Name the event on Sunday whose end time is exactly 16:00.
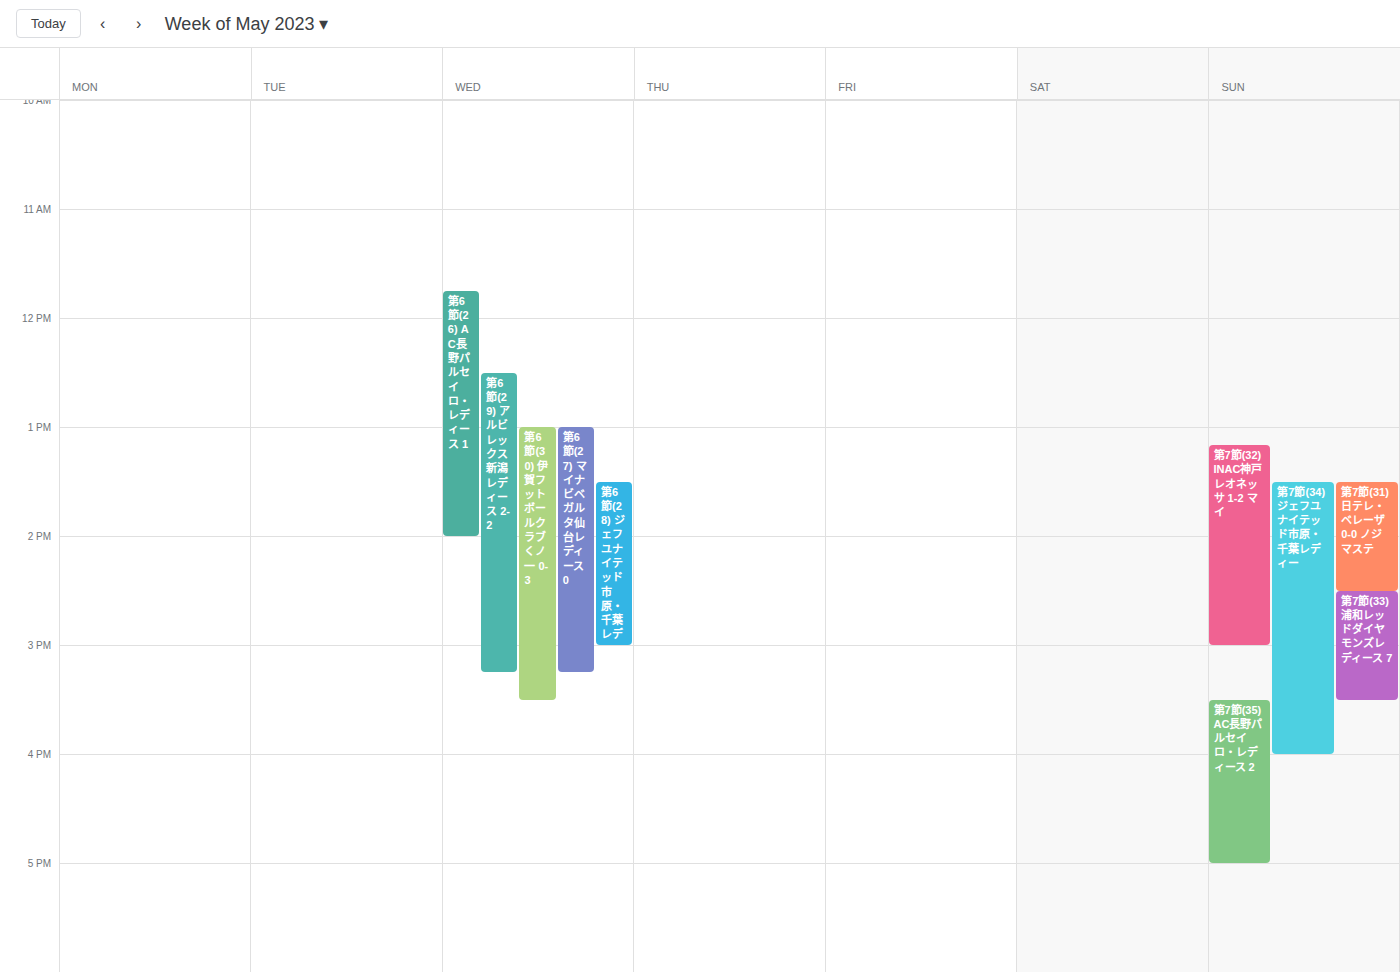
"第7節(34) ジェフユナイテッド市原・千葉レディー"